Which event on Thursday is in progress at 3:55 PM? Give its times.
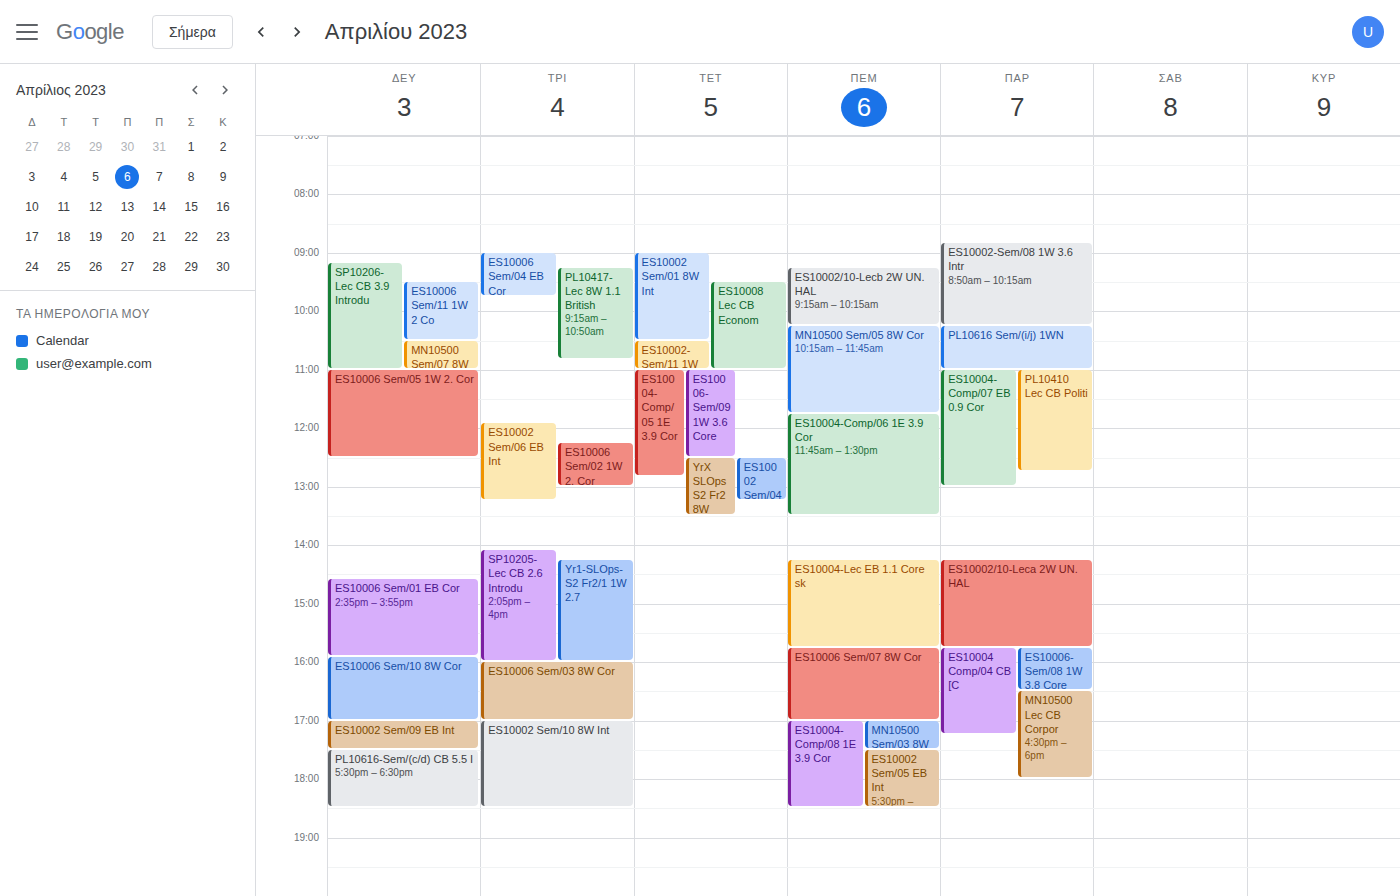
"ES10006 Sem/07 8W Cor", 3:45 PM to 5:00 PM